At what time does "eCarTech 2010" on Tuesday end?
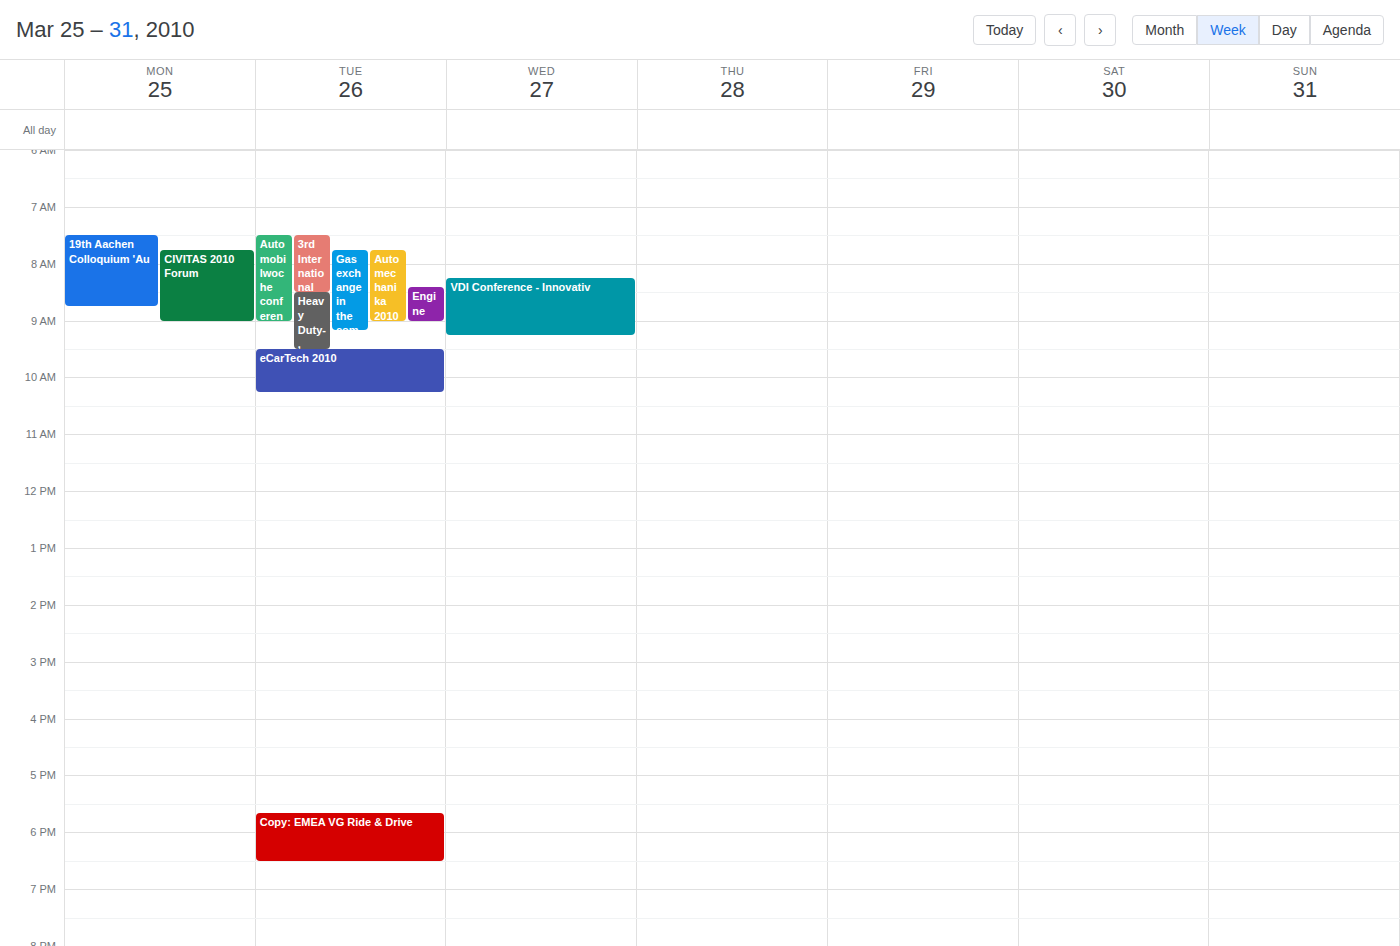
10:15 AM